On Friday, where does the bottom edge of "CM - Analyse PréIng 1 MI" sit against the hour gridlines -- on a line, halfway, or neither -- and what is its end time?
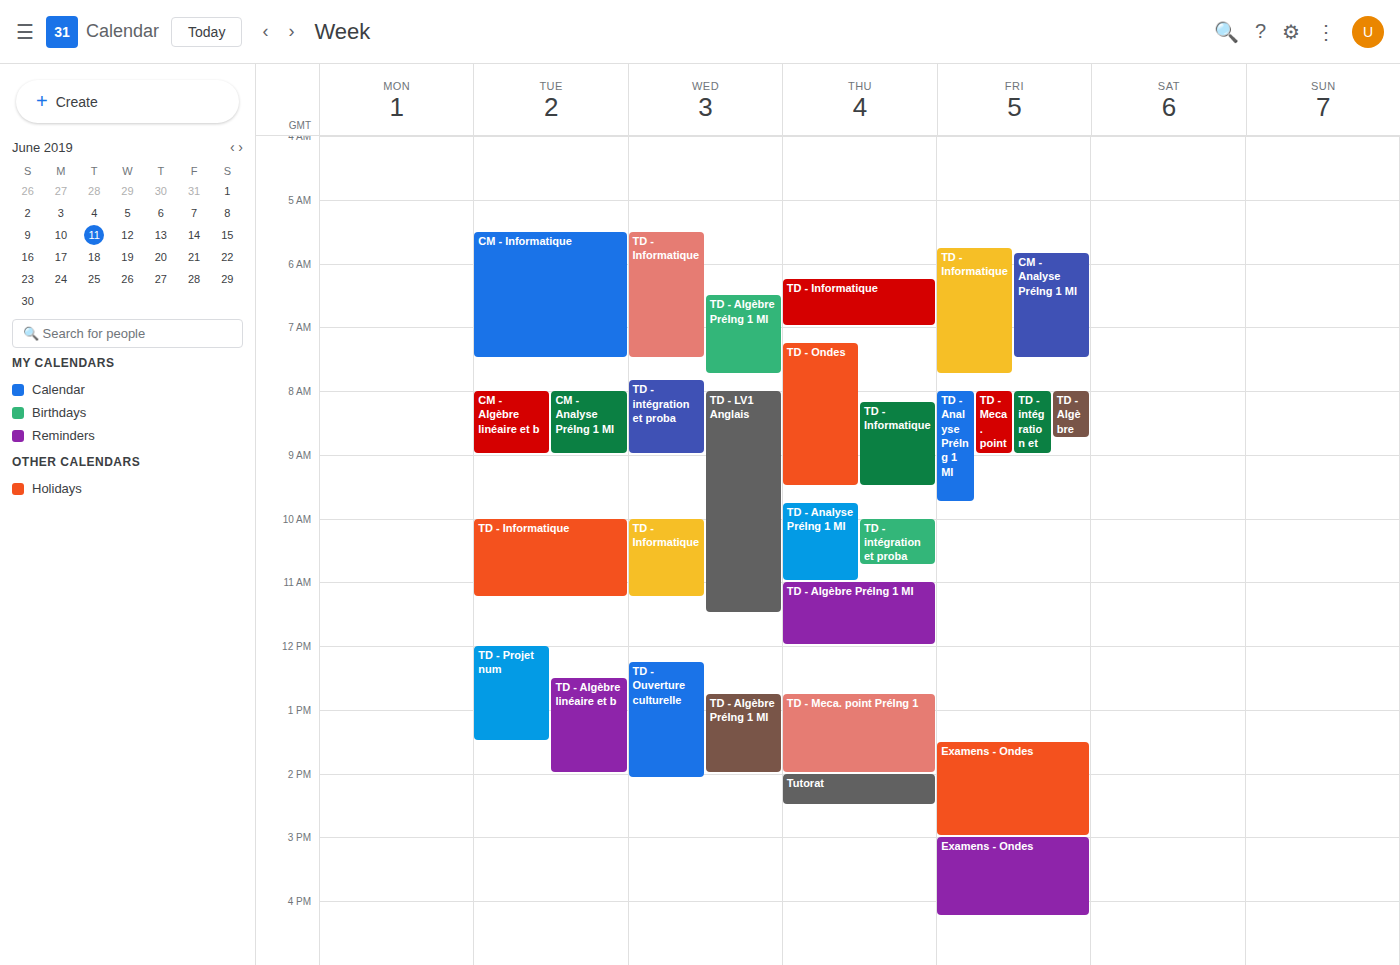
7:30 AM -- halfway between the 7 AM and 8 AM lines.